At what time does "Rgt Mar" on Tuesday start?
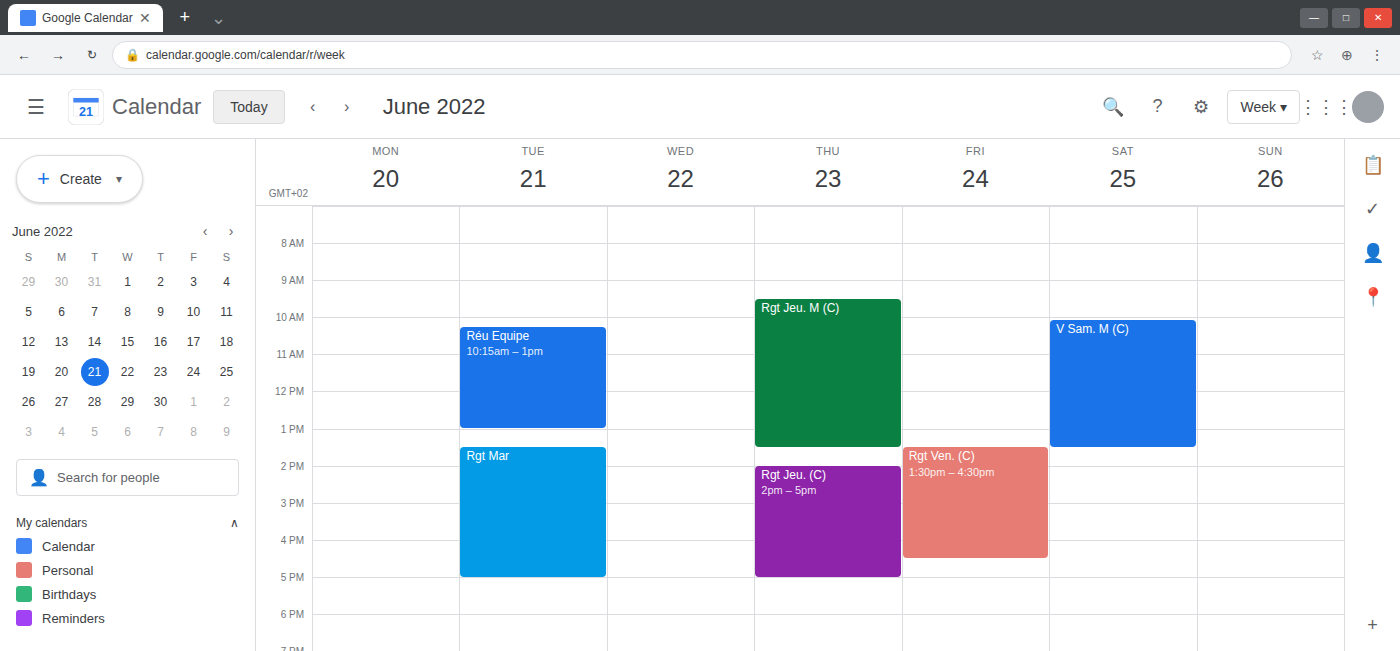
1:30 PM